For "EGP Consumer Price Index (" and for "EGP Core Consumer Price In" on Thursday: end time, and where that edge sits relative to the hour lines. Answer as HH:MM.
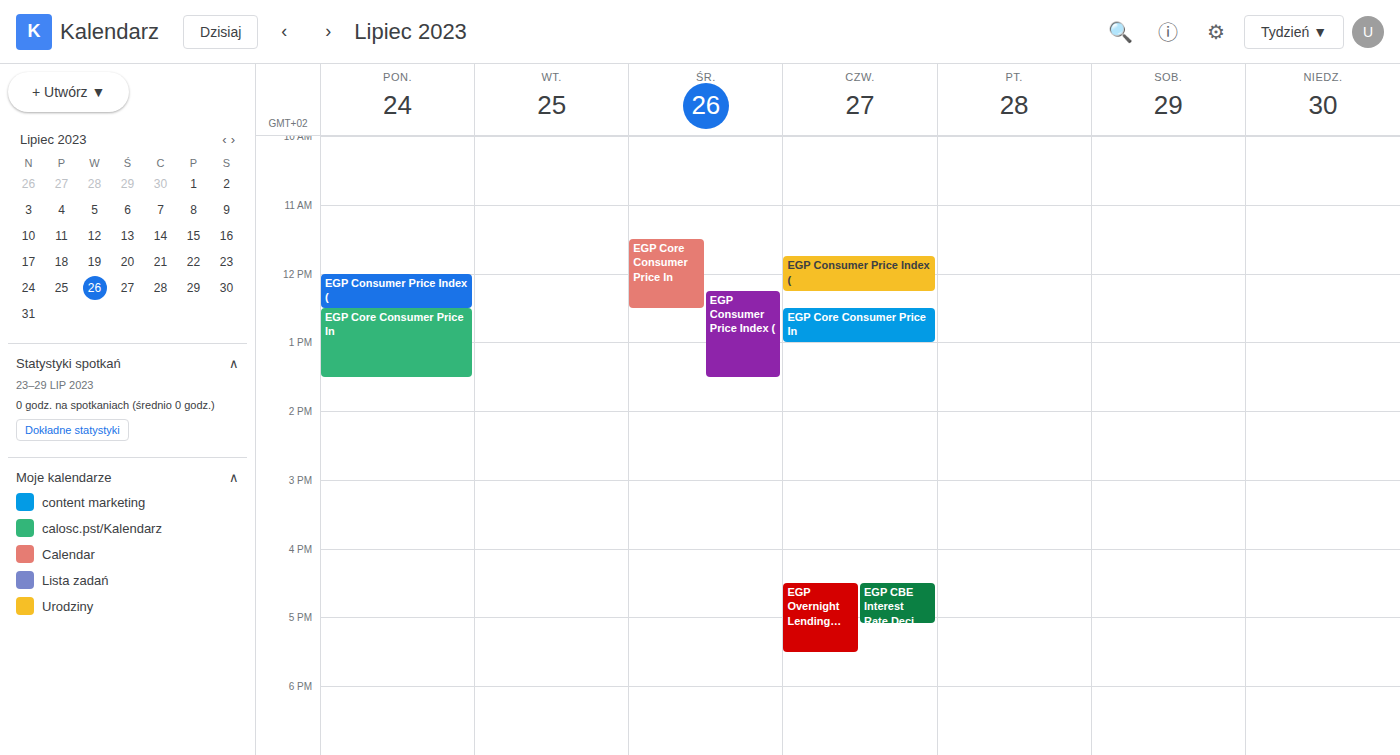
"EGP Consumer Price Index (": 12:15, neither: a quarter of the way from the 12:00 line to the 13:00 line. "EGP Core Consumer Price In": 13:00, exactly on the 13:00 line.